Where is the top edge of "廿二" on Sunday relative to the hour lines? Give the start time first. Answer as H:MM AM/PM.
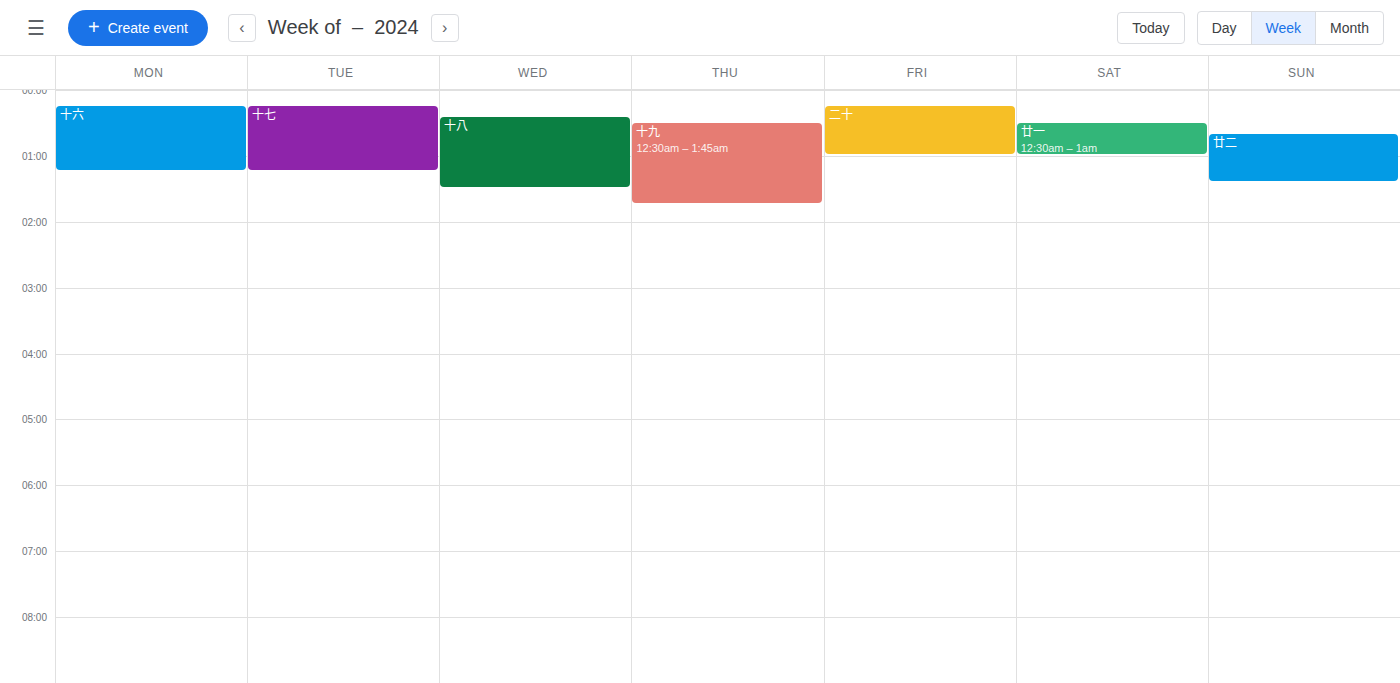
12:40 AM -- neither: 40 minutes below the 12 AM line and 20 minutes above the 1 AM line.